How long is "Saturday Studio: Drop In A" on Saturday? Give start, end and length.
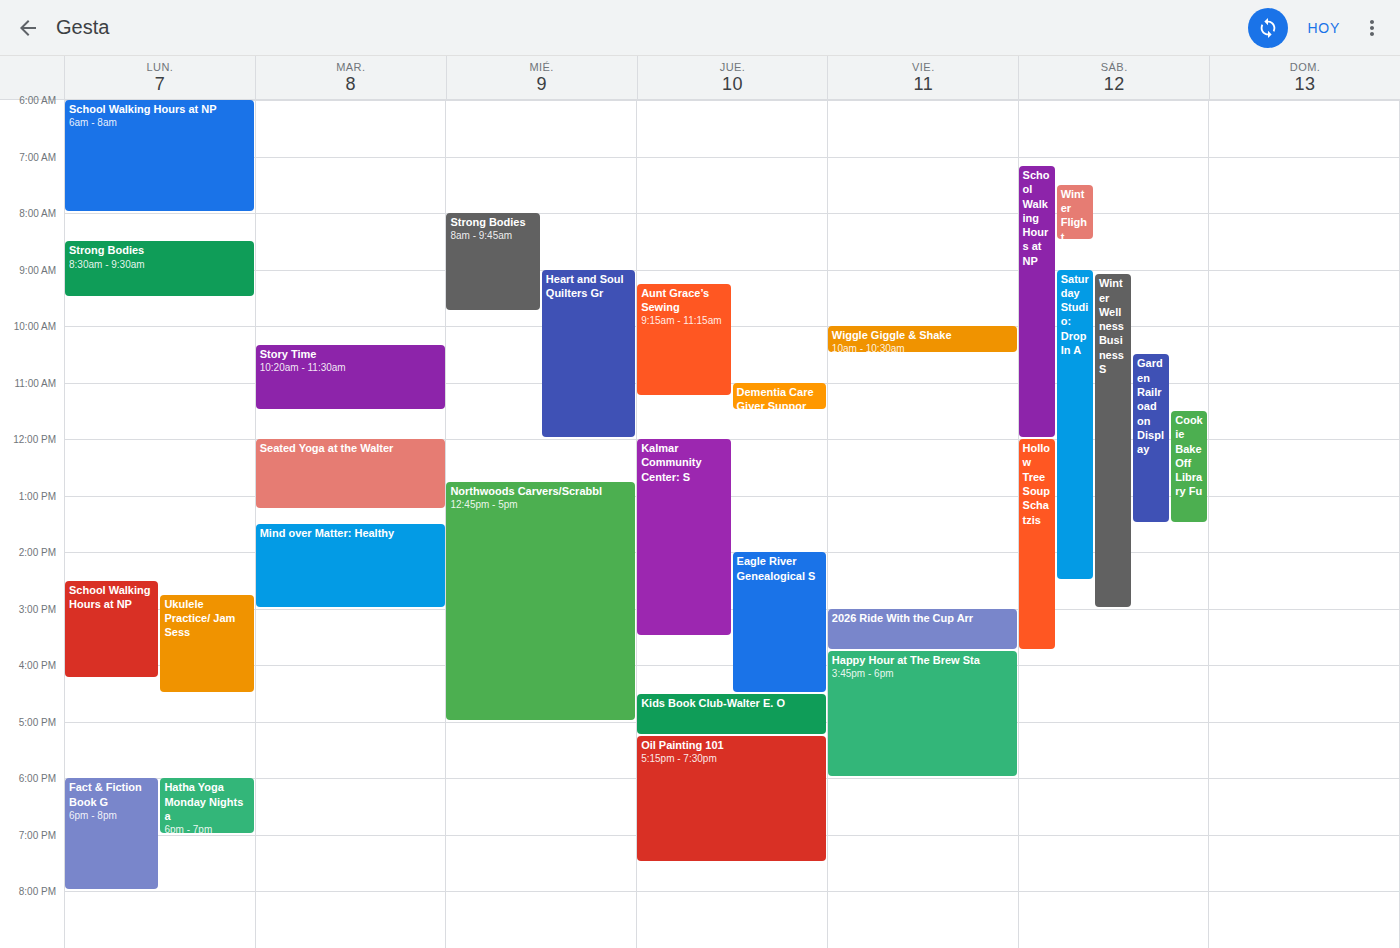
09:00 to 14:30, 5 hours 30 minutes